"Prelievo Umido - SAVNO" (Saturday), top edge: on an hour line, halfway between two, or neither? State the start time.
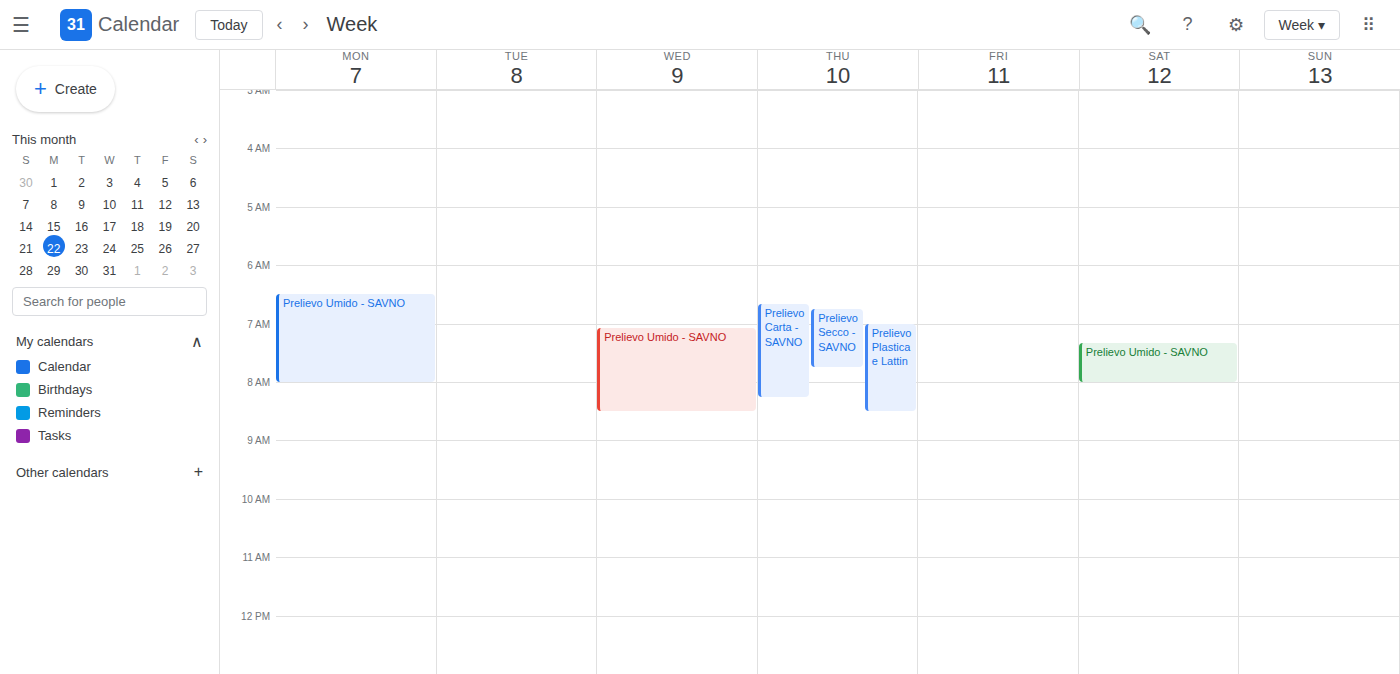
7:20 AM -- neither: 20 minutes below the 7 AM line and 40 minutes above the 8 AM line.